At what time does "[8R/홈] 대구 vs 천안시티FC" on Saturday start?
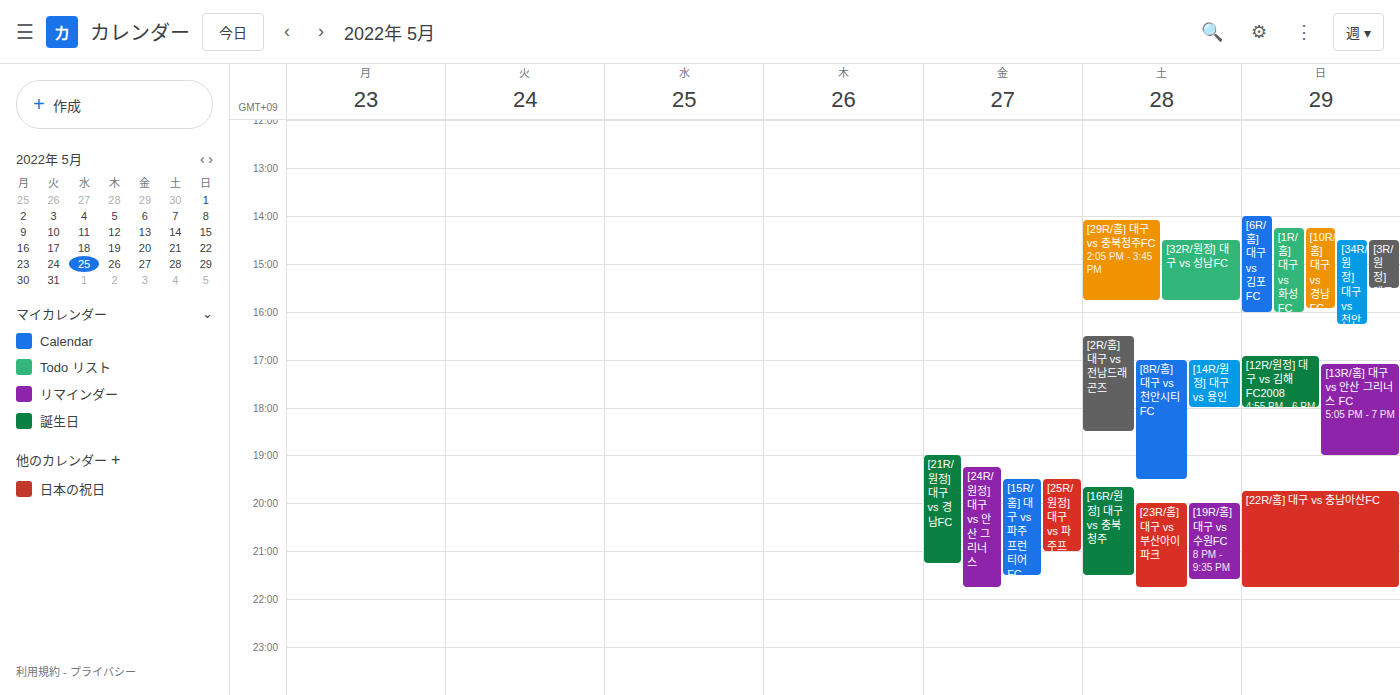
5:00 PM